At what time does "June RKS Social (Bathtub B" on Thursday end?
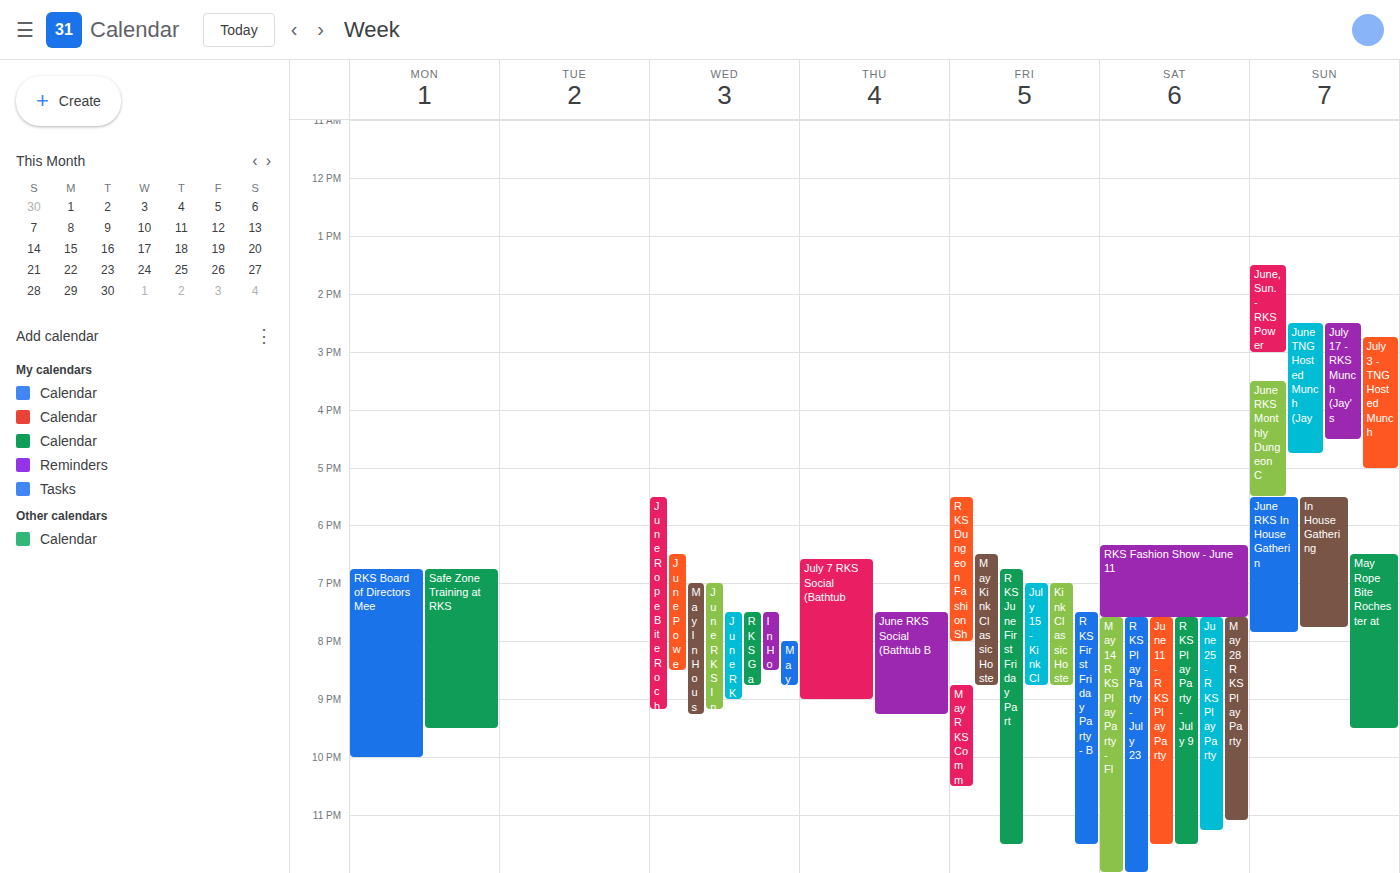
9:15 PM